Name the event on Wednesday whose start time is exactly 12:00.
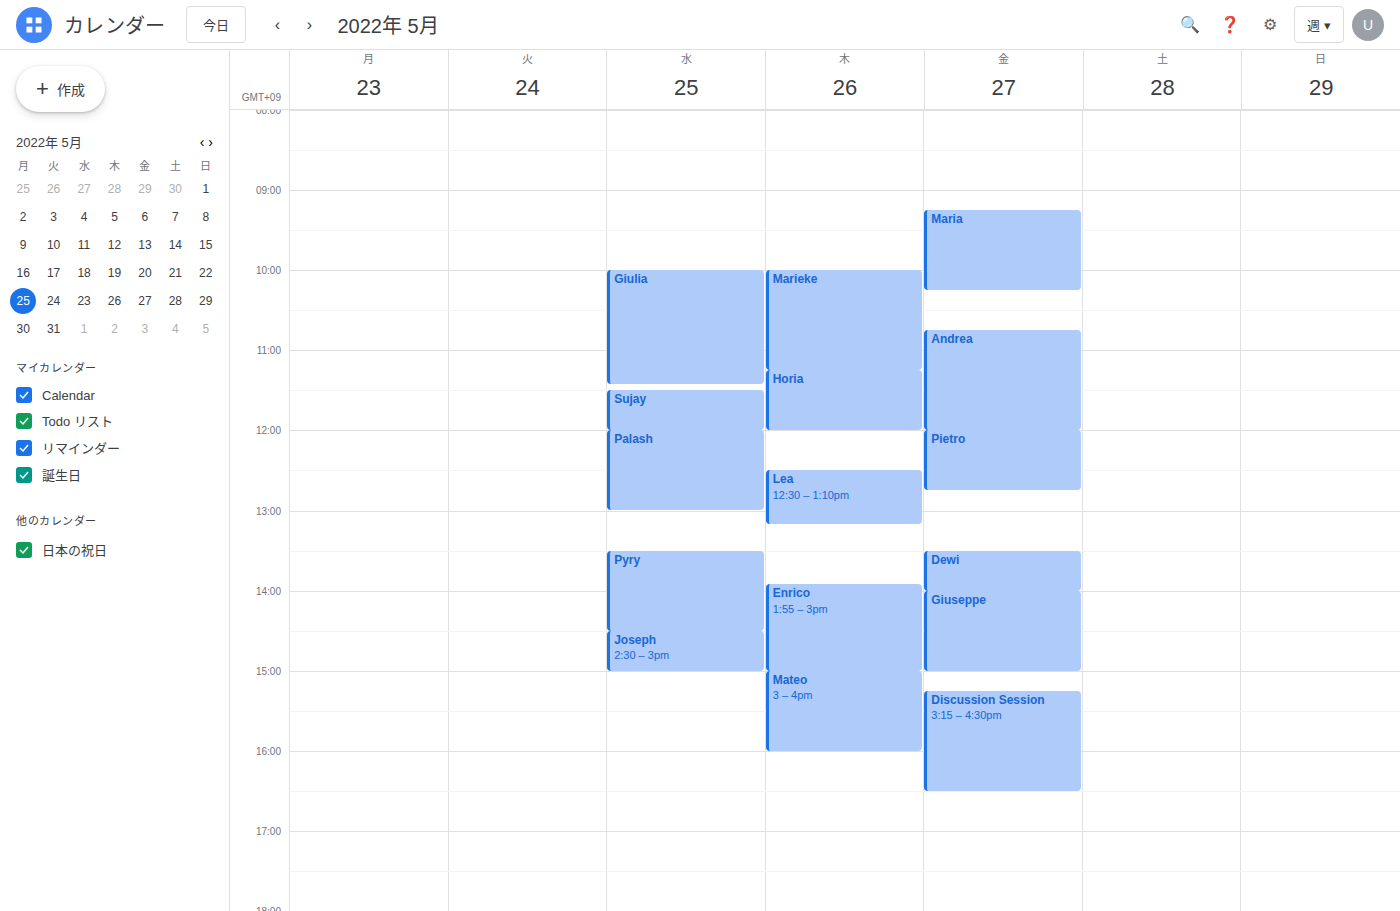
"Palash"